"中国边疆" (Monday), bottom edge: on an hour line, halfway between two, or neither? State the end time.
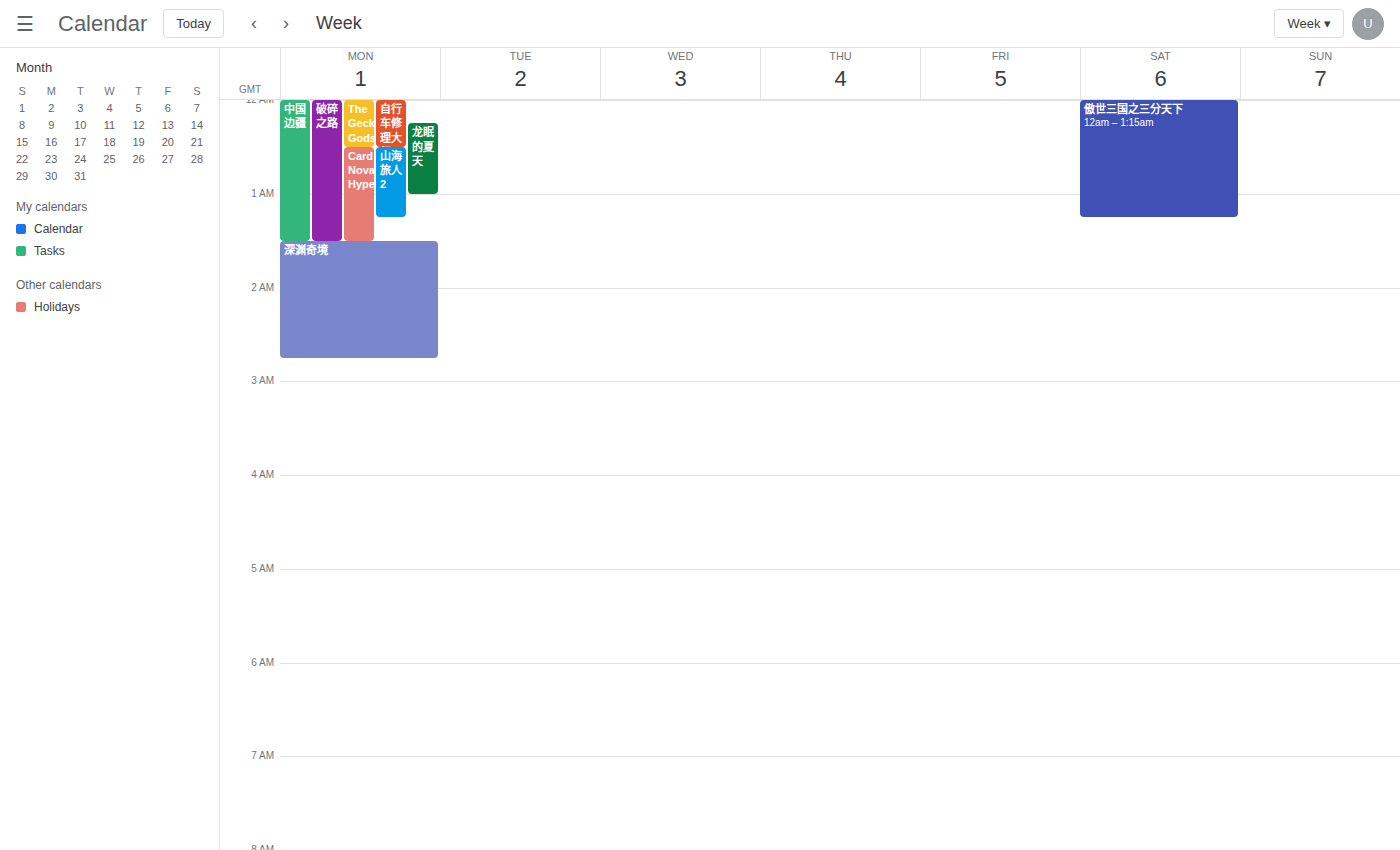
1:30 AM -- halfway between the 1 AM and 2 AM lines.